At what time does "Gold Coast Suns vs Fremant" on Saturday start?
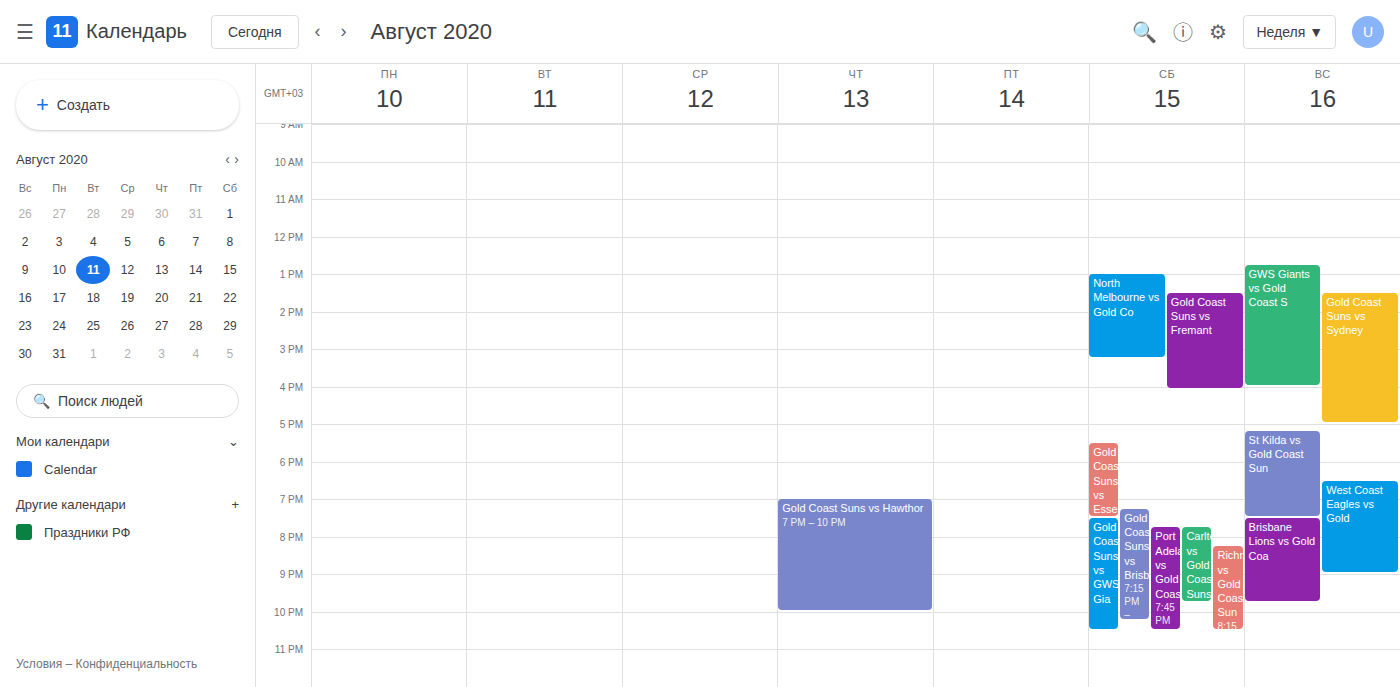
1:30 PM